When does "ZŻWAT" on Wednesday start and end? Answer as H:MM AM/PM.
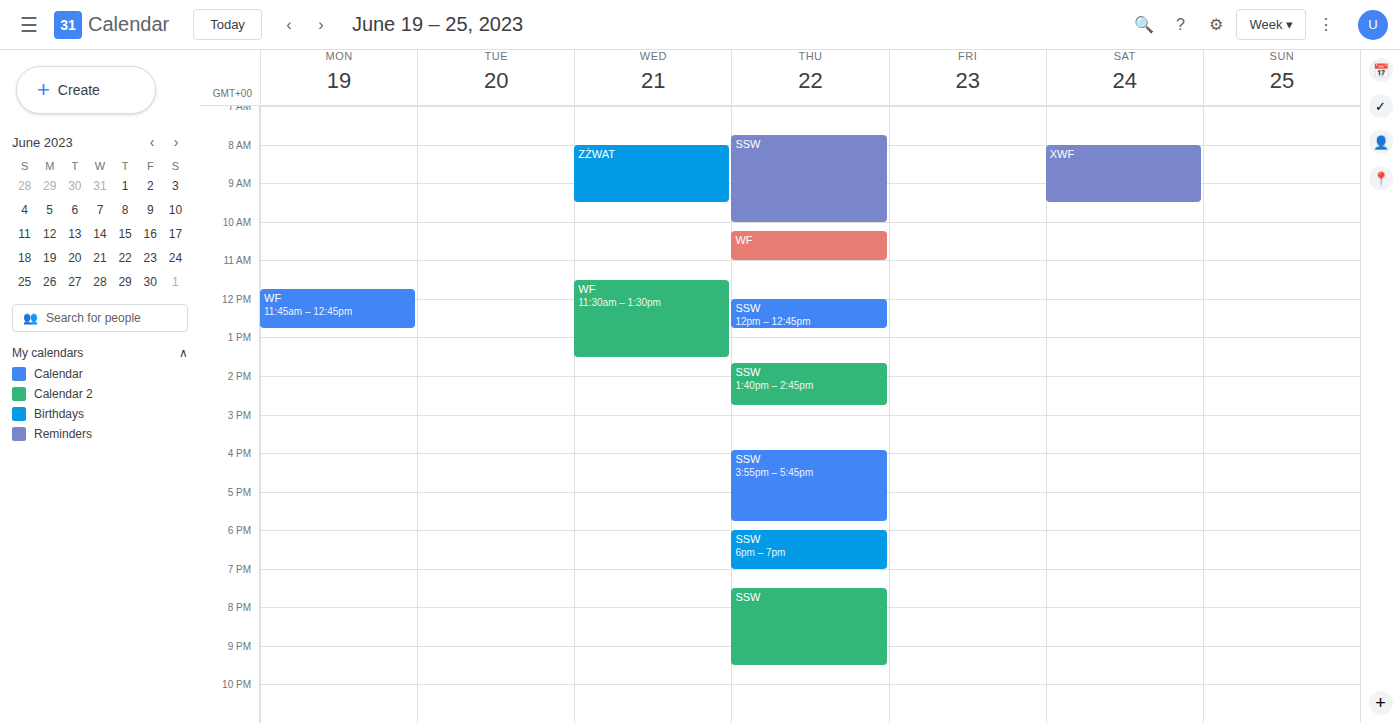
8:00 AM to 9:30 AM